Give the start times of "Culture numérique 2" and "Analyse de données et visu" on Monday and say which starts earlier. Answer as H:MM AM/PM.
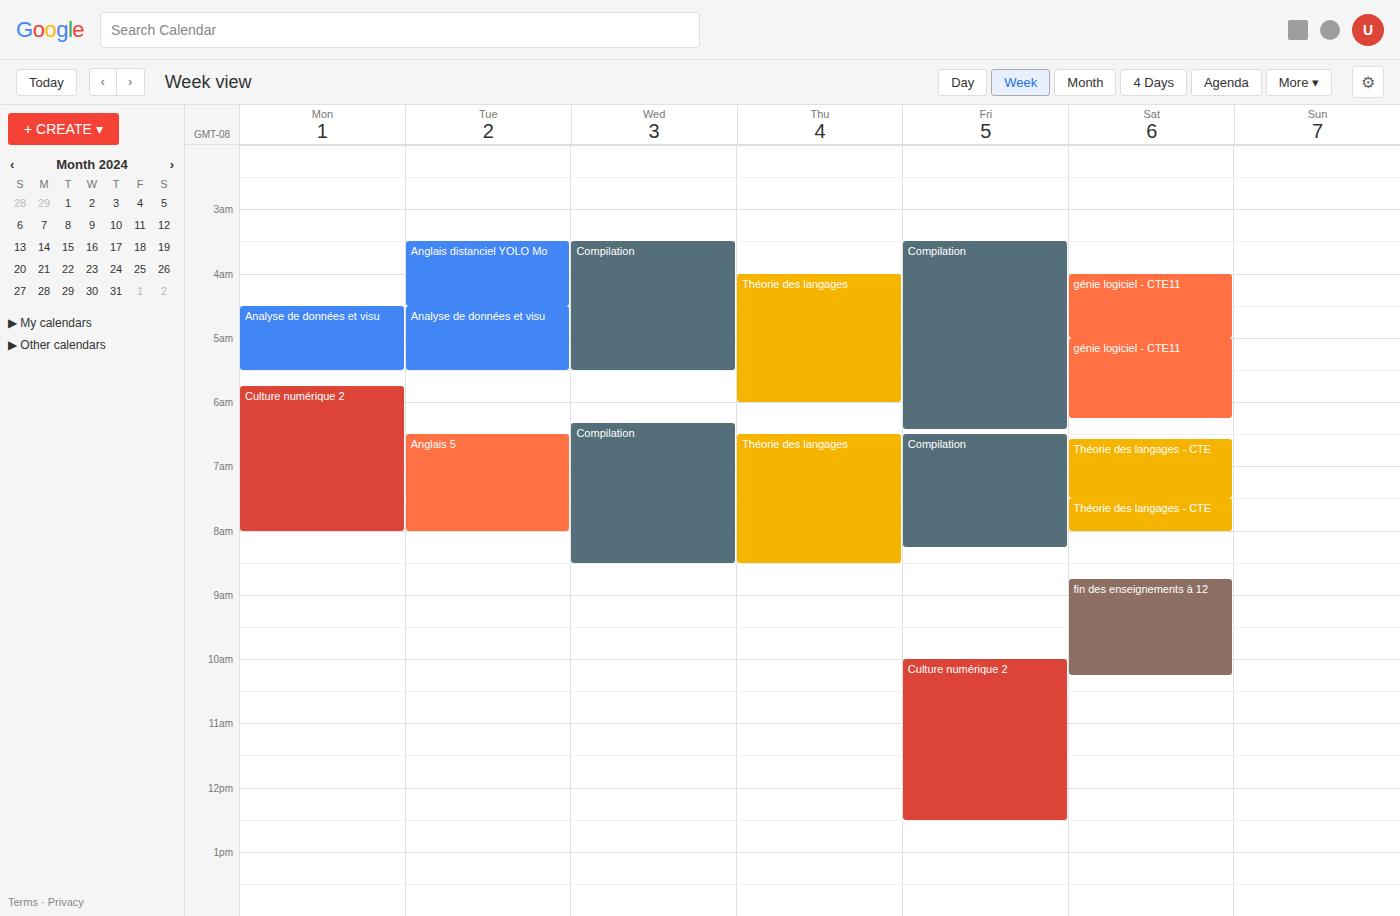
"Analyse de données et visu" 4:30 AM; "Culture numérique 2" 5:45 AM.